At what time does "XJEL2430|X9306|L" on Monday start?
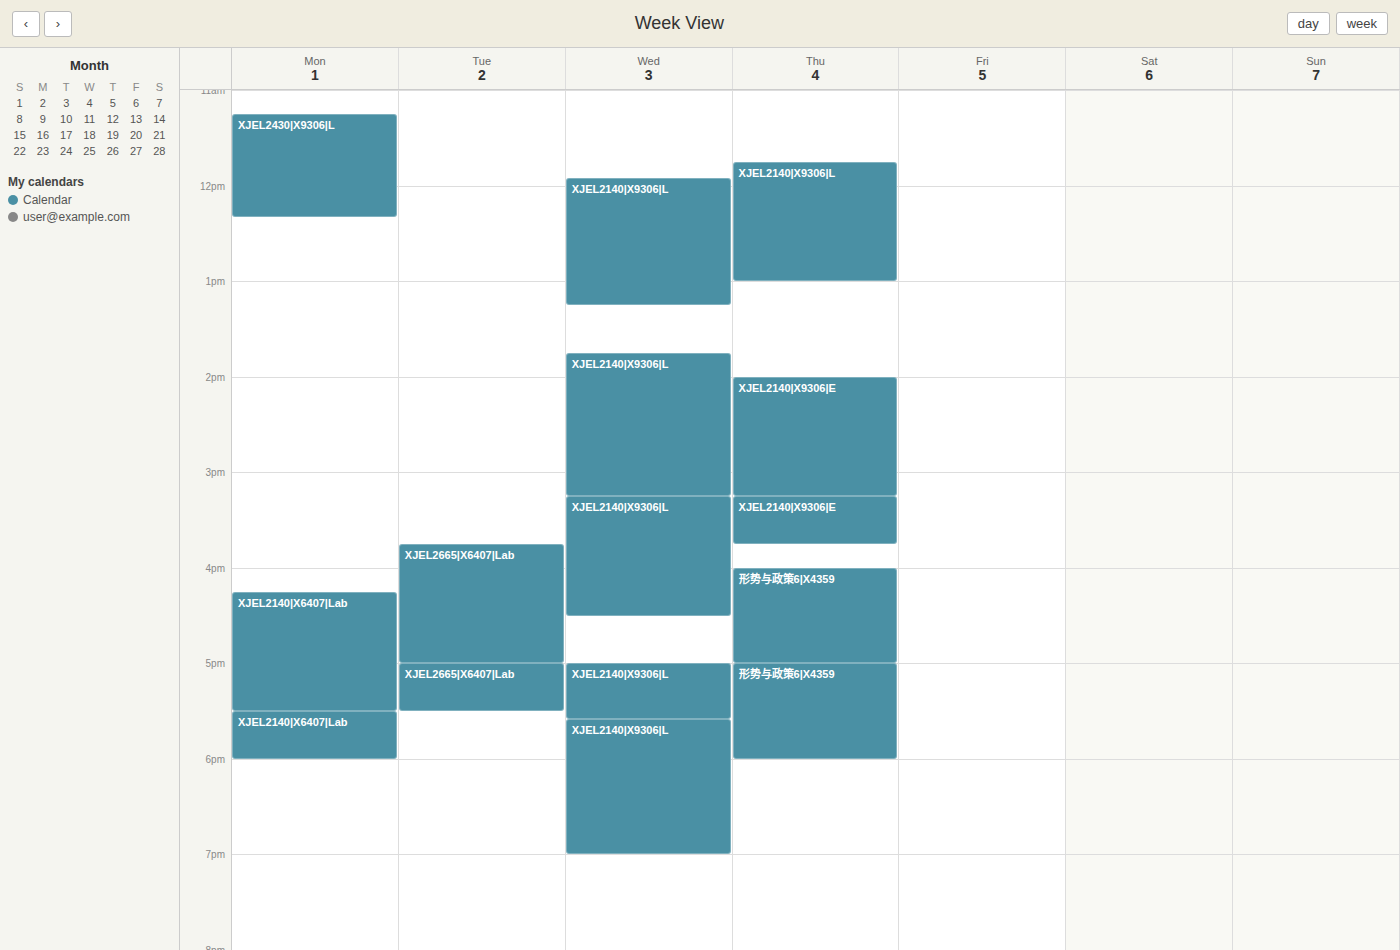
11:15